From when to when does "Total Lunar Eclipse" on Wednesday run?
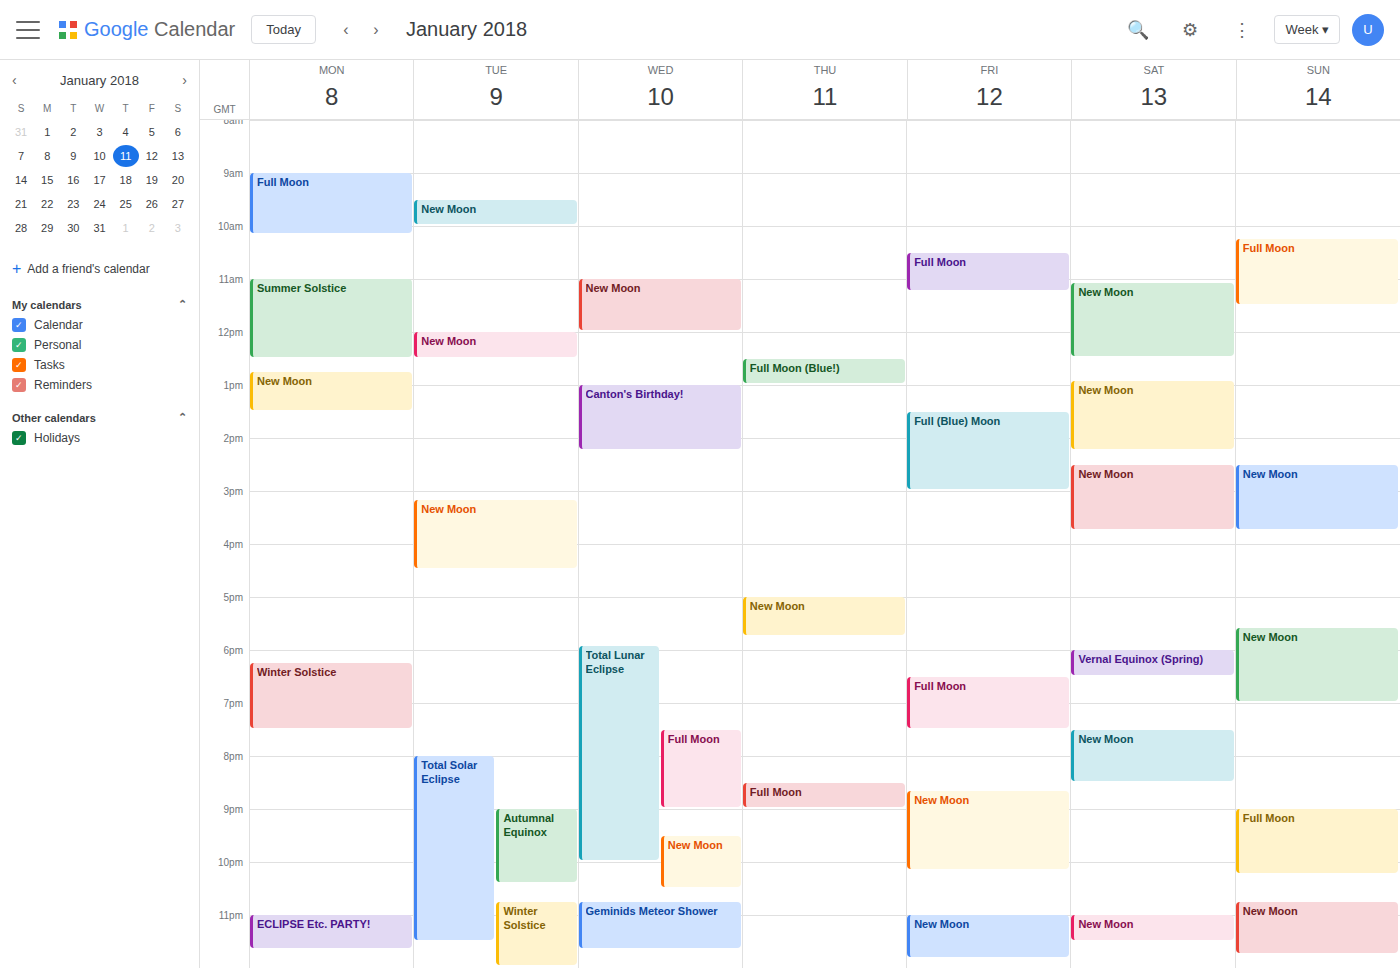
5:55 PM to 10:00 PM